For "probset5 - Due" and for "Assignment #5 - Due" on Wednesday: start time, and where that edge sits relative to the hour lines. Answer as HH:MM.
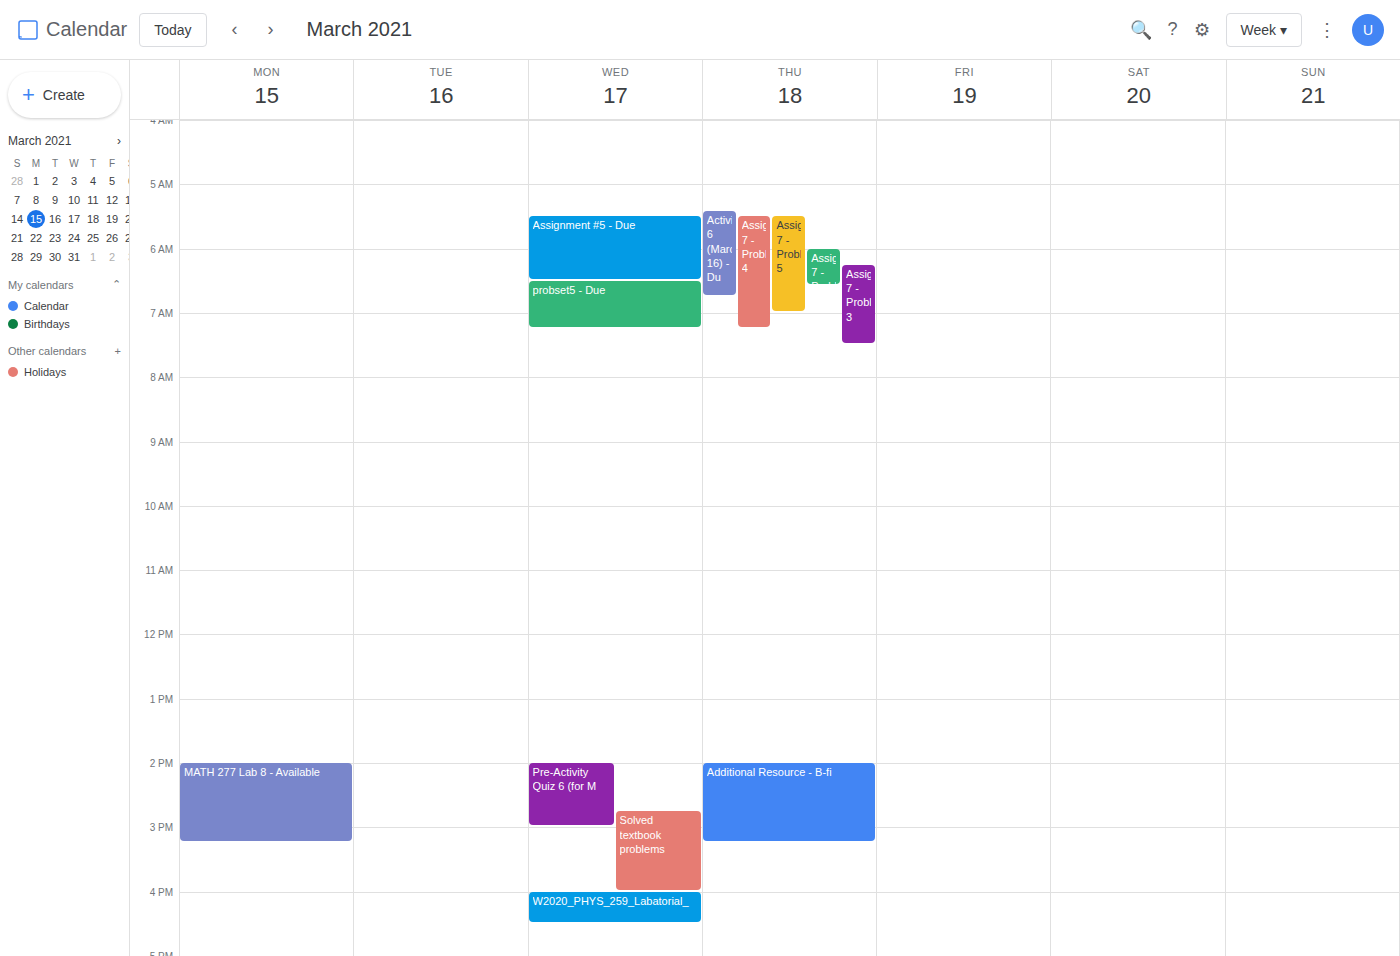
"probset5 - Due": 06:30, halfway between the 06:00 and 07:00 lines. "Assignment #5 - Due": 05:30, halfway between the 05:00 and 06:00 lines.